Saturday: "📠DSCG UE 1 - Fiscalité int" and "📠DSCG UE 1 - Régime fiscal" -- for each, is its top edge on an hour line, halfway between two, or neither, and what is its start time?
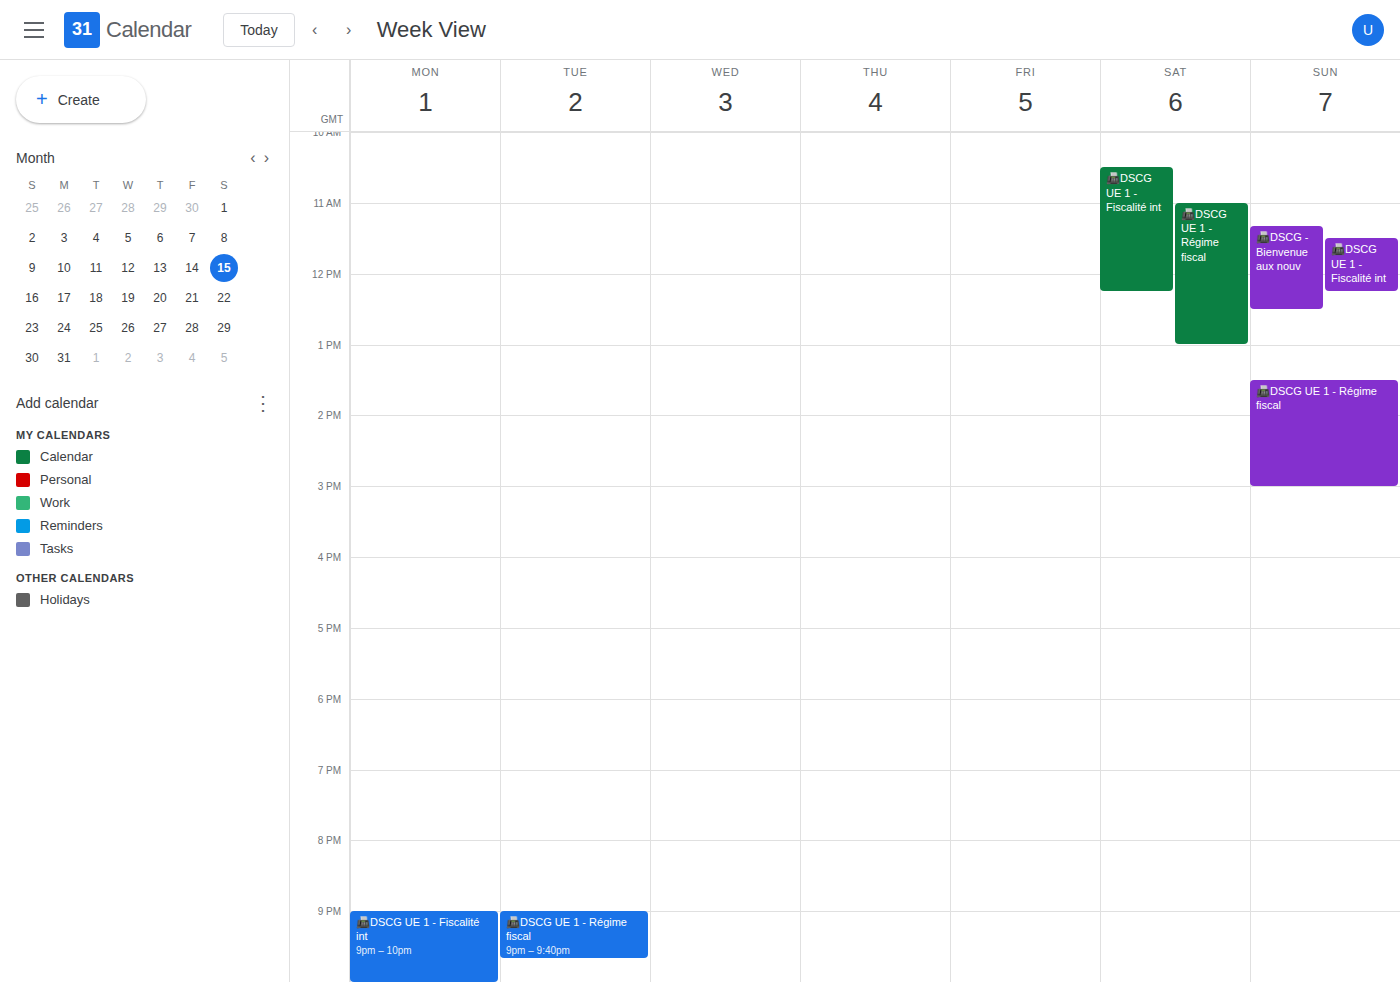
"📠DSCG UE 1 - Fiscalité int": 10:30 AM, halfway between the 10 AM and 11 AM lines. "📠DSCG UE 1 - Régime fiscal": 11:00 AM, exactly on the 11 AM line.